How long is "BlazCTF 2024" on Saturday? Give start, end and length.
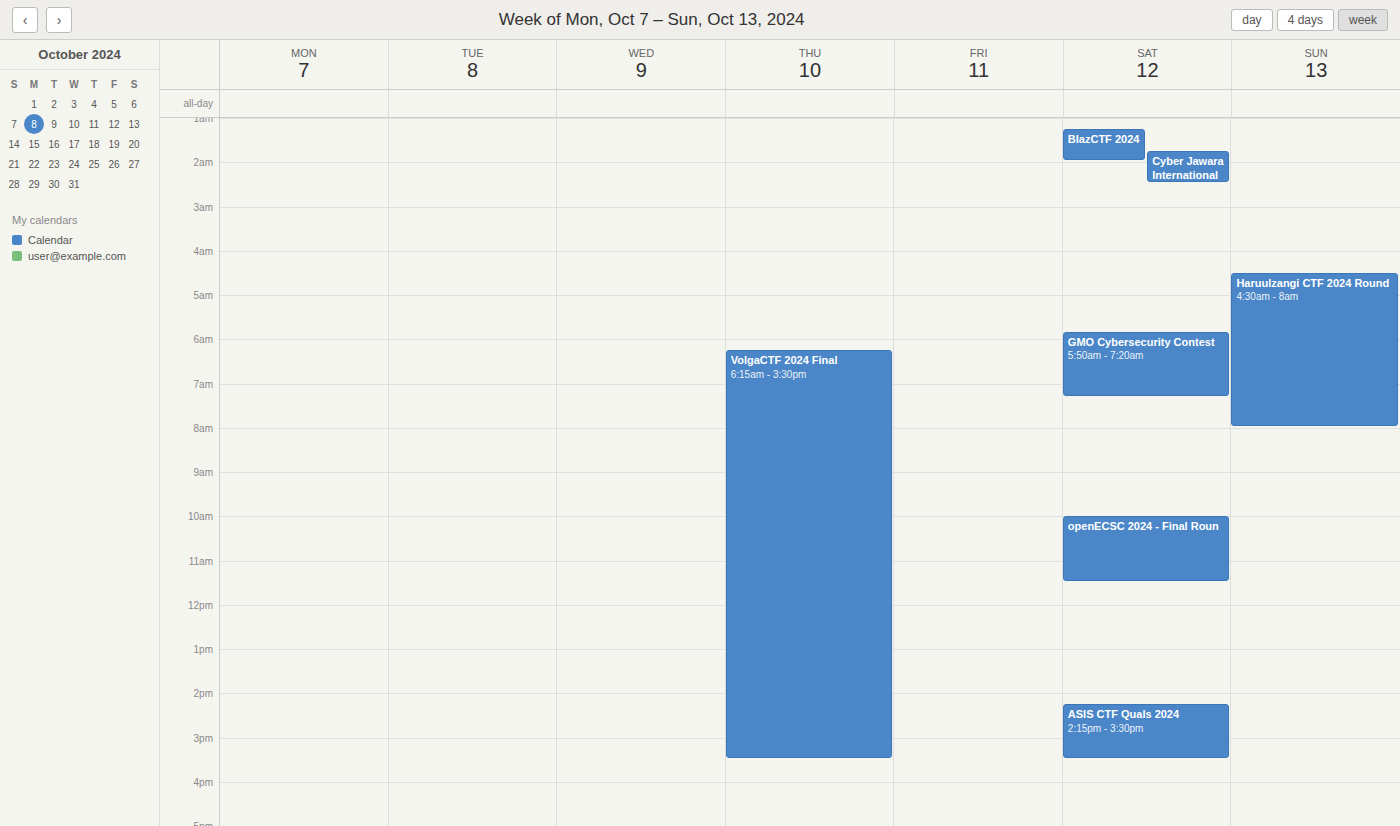
1:15 AM to 2:00 AM, 45 minutes